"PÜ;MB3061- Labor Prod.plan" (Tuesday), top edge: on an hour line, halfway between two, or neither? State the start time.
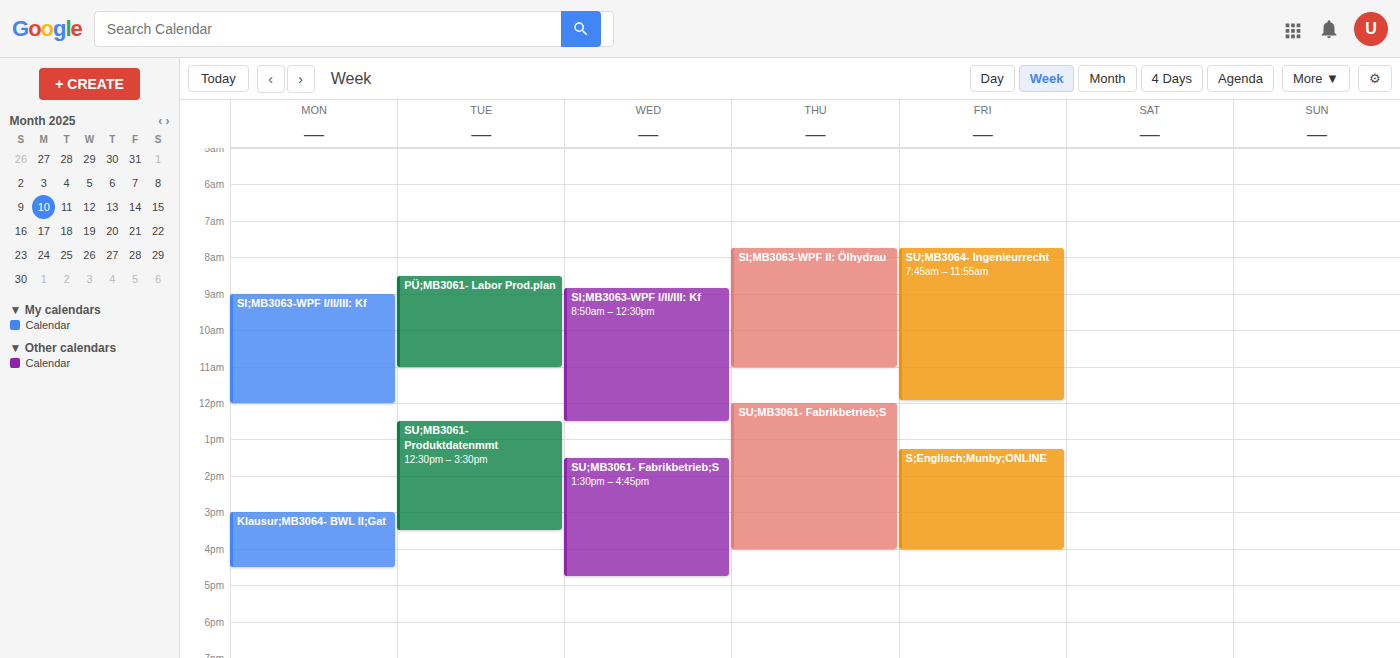
8:30 AM -- halfway between the 8 AM and 9 AM lines.